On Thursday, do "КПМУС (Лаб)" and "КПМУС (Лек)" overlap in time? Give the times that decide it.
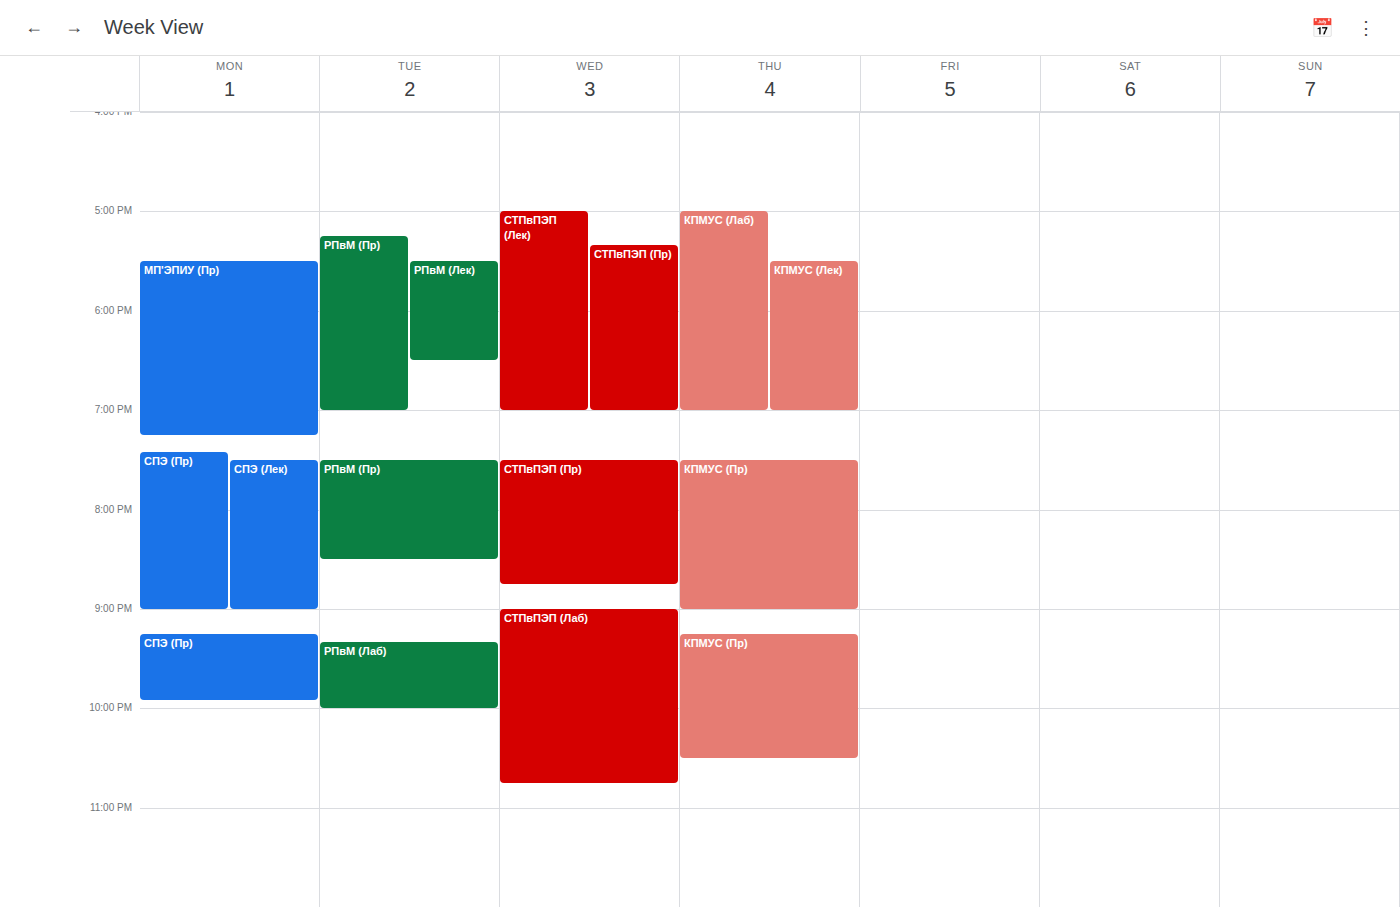
"КПМУС (Лек)" starts at 5:30 PM, before "КПМУС (Лаб)" ends at 7:00 PM -- they overlap.